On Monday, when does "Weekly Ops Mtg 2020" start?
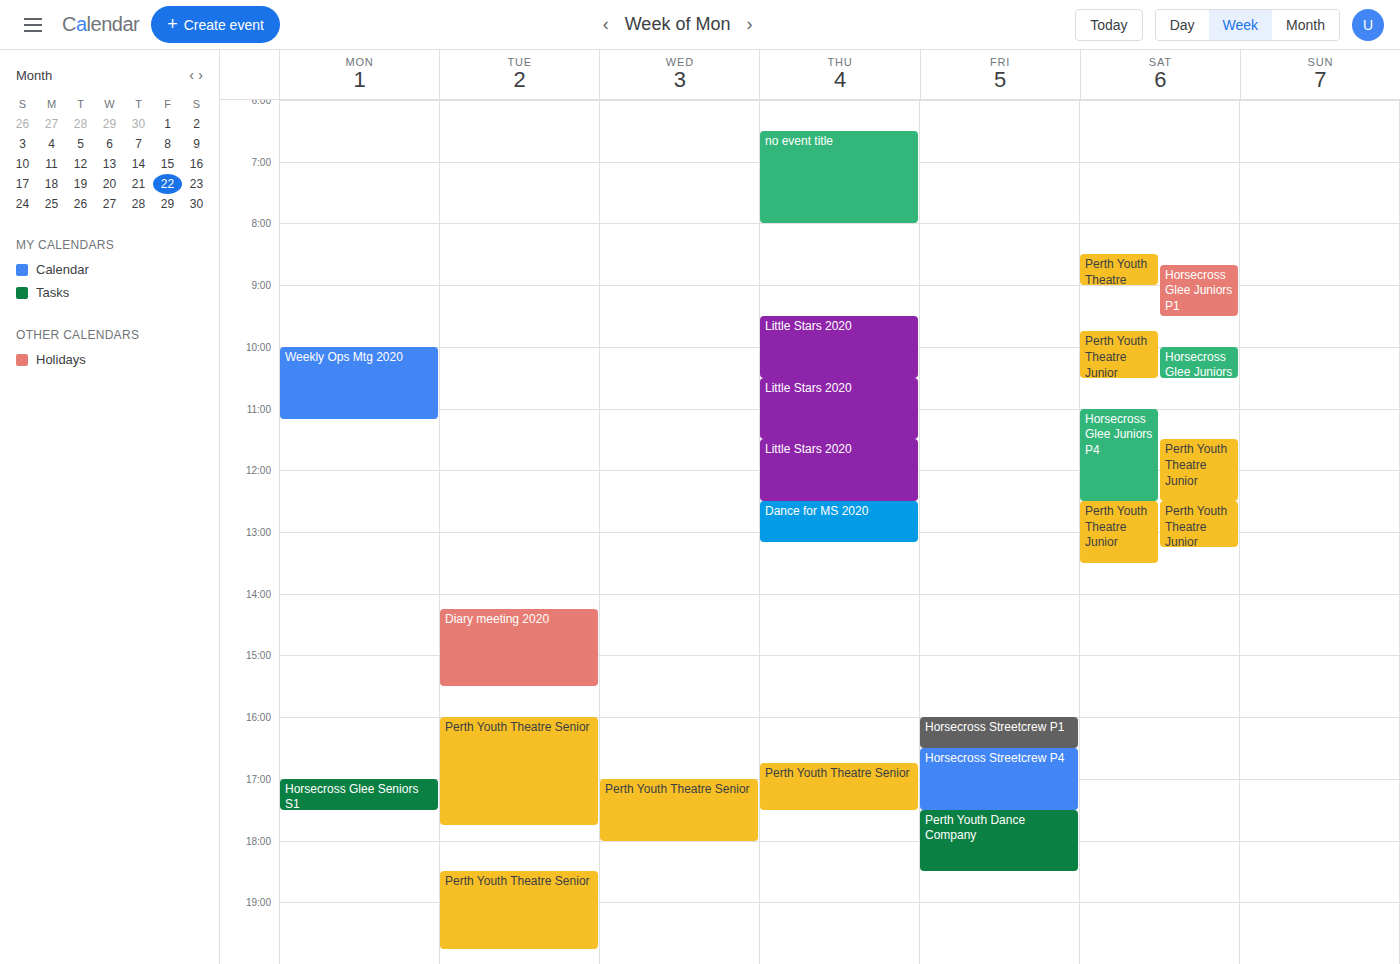
10:00 AM